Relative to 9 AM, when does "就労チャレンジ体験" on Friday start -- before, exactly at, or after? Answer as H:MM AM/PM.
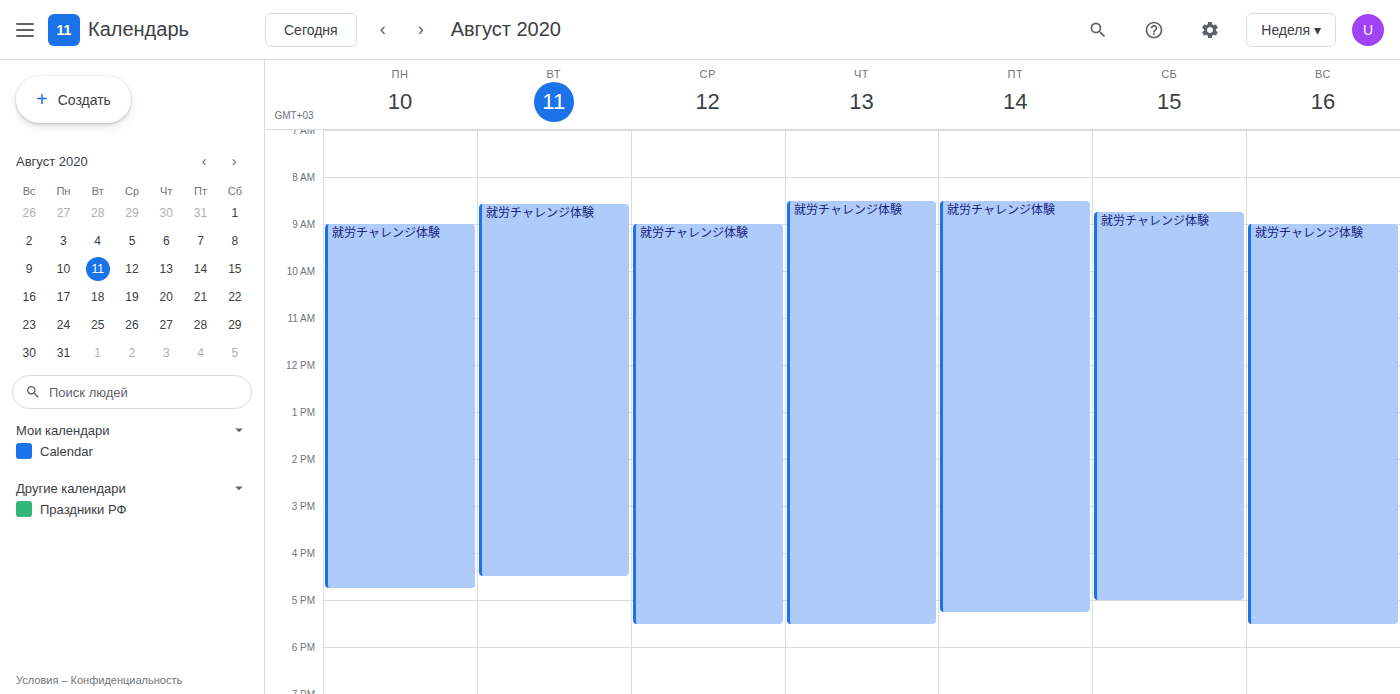
8:30 AM -- before 9 AM, 30 minutes above the 9 AM line.